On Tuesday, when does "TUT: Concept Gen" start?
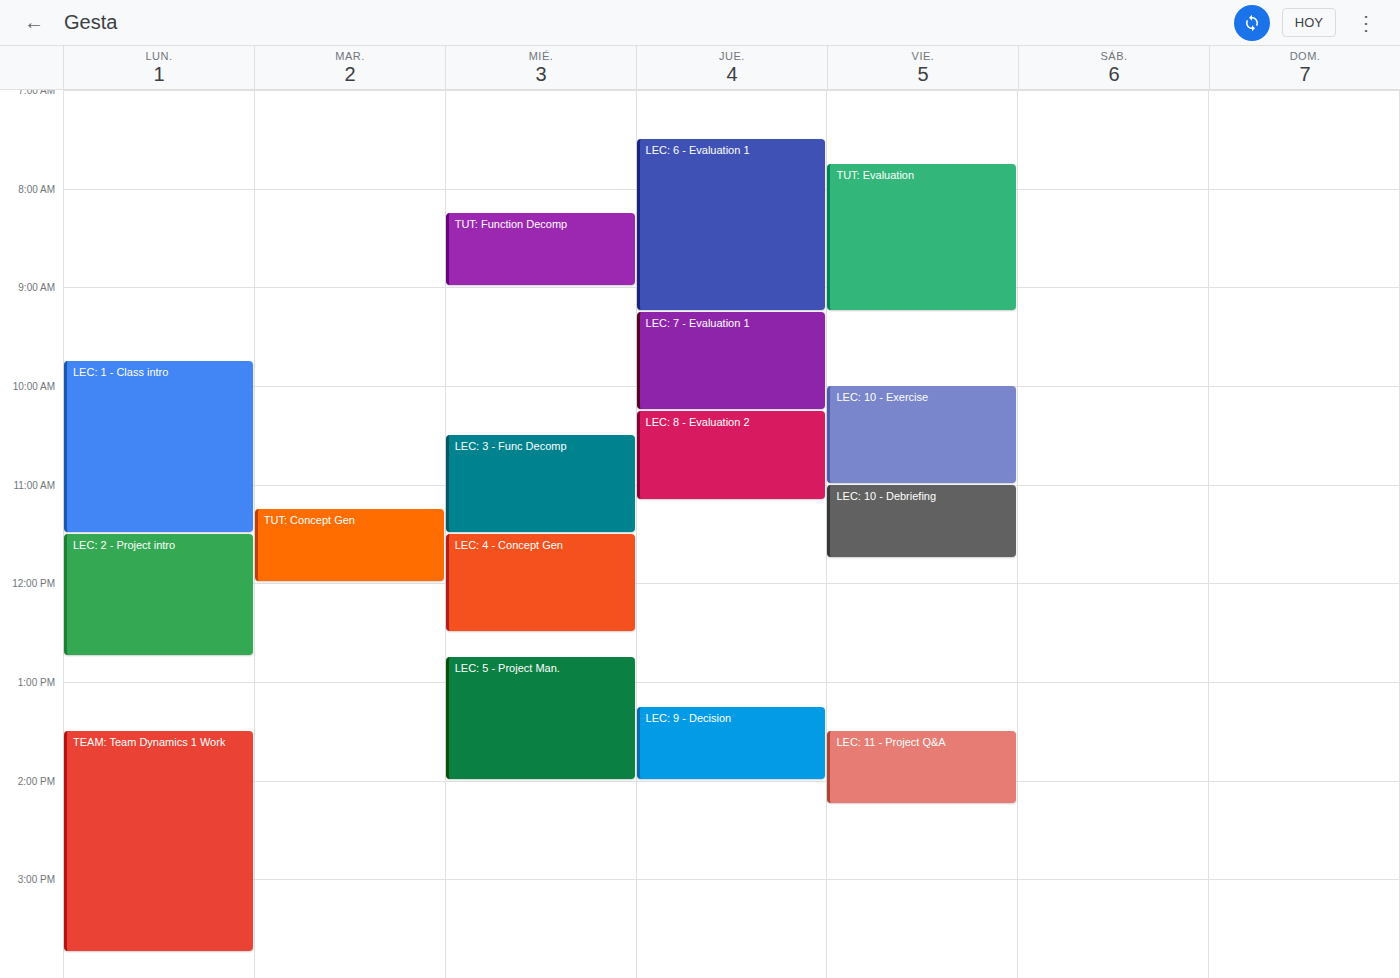
11:15 AM